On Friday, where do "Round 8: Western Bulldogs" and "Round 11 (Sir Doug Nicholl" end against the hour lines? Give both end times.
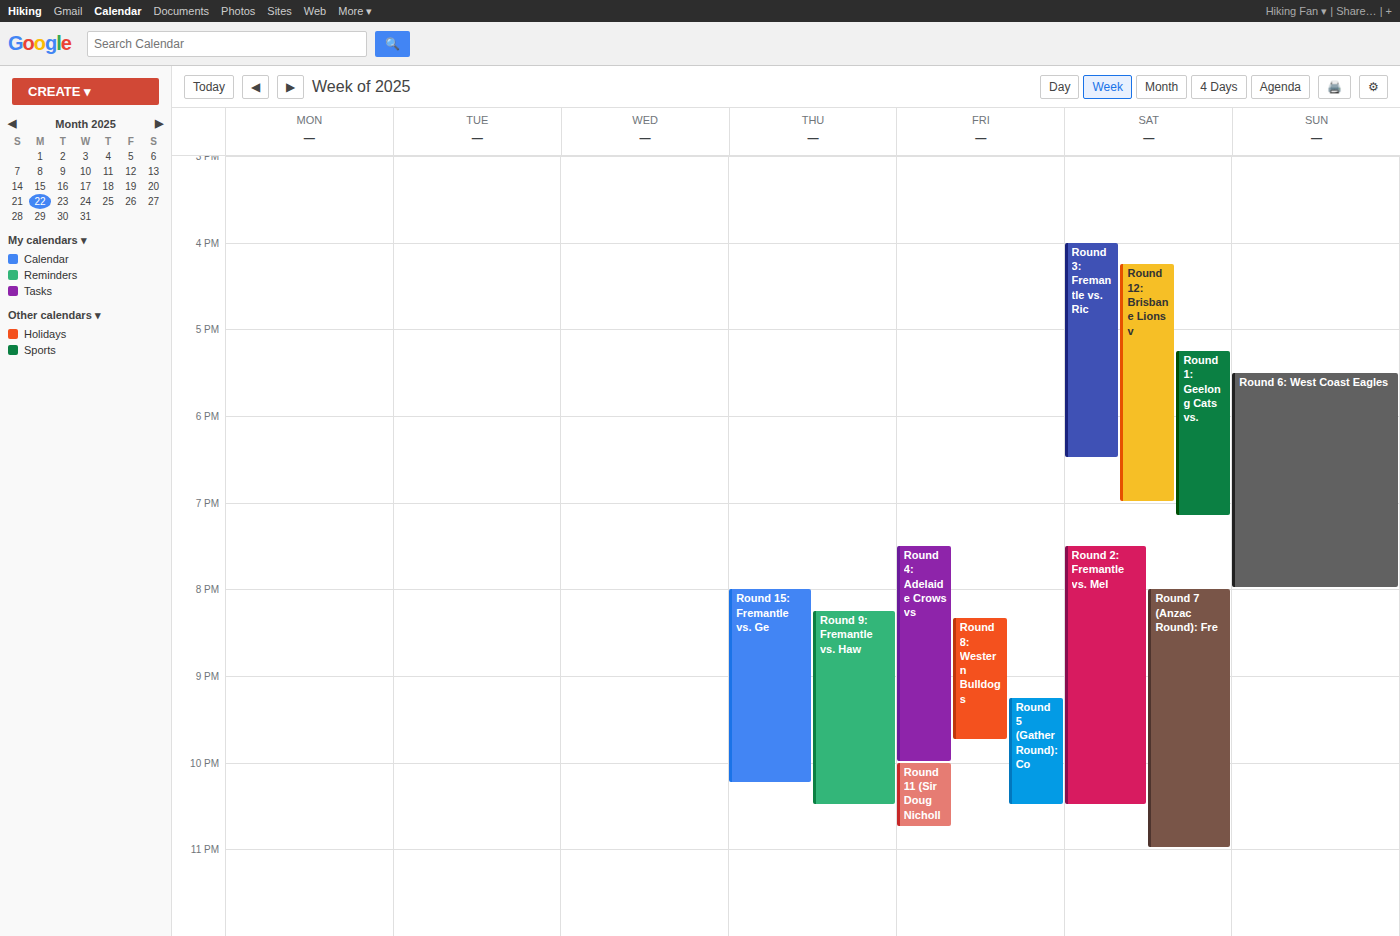
"Round 8: Western Bulldogs": 9:45 PM, neither: three quarters of the way from the 9 PM line to the 10 PM line. "Round 11 (Sir Doug Nicholl": 10:45 PM, neither: three quarters of the way from the 10 PM line to the 11 PM line.